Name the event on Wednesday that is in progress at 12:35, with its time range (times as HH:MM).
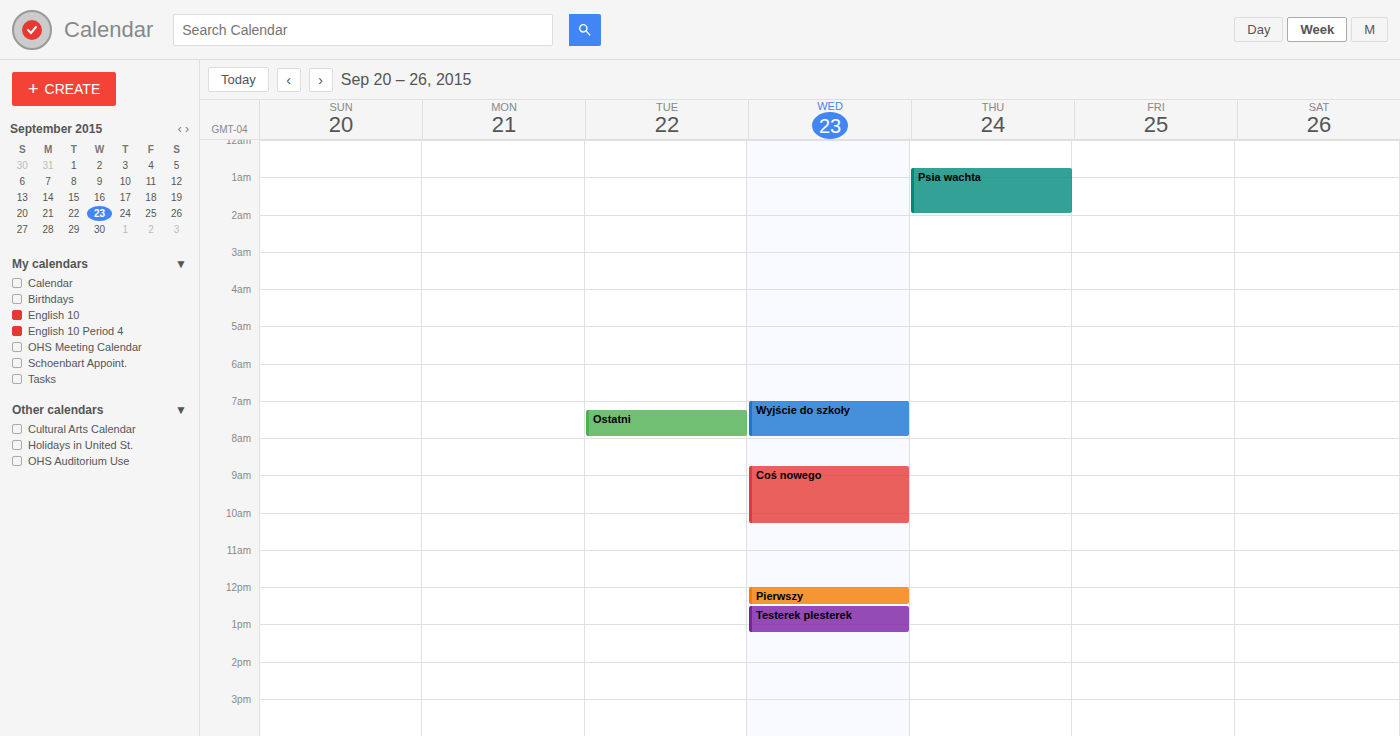
"Testerek plesterek", 12:30 to 13:15